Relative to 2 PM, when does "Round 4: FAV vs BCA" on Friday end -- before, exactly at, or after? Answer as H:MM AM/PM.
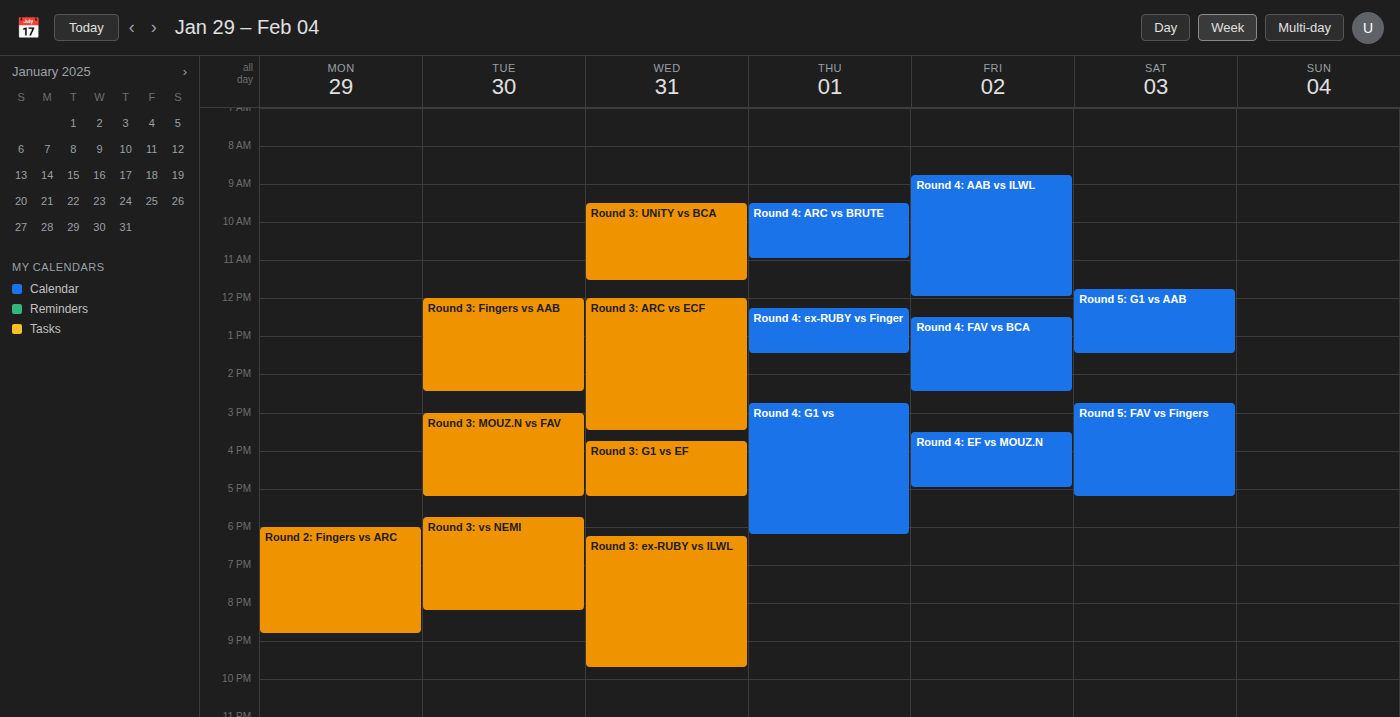
2:30 PM -- after 2 PM, 30 minutes below the 2 PM line.